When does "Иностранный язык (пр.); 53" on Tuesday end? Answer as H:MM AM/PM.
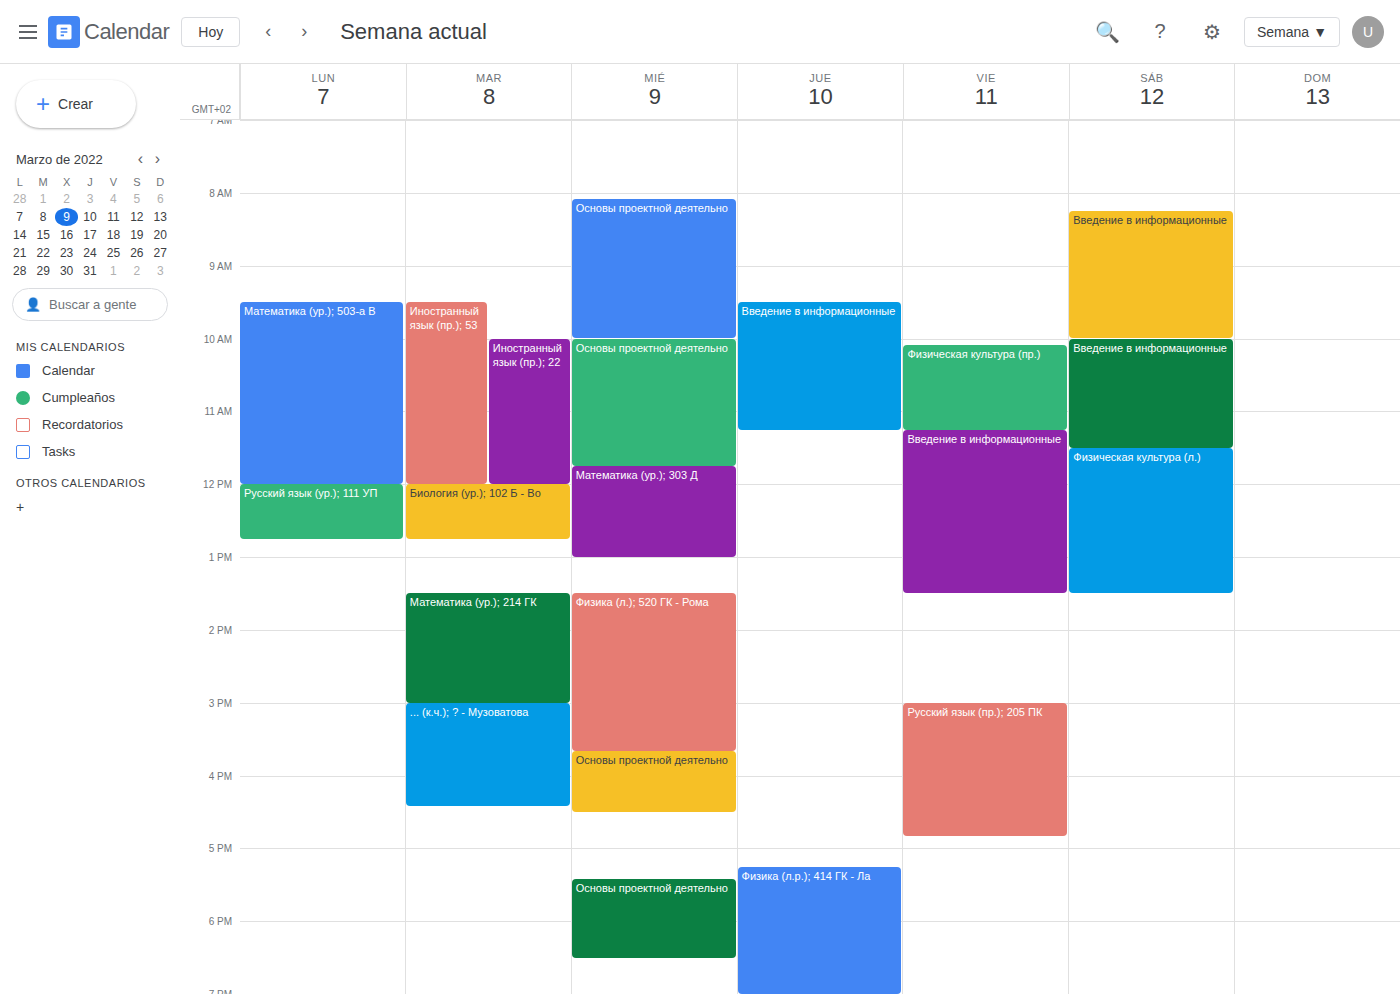
12:00 PM